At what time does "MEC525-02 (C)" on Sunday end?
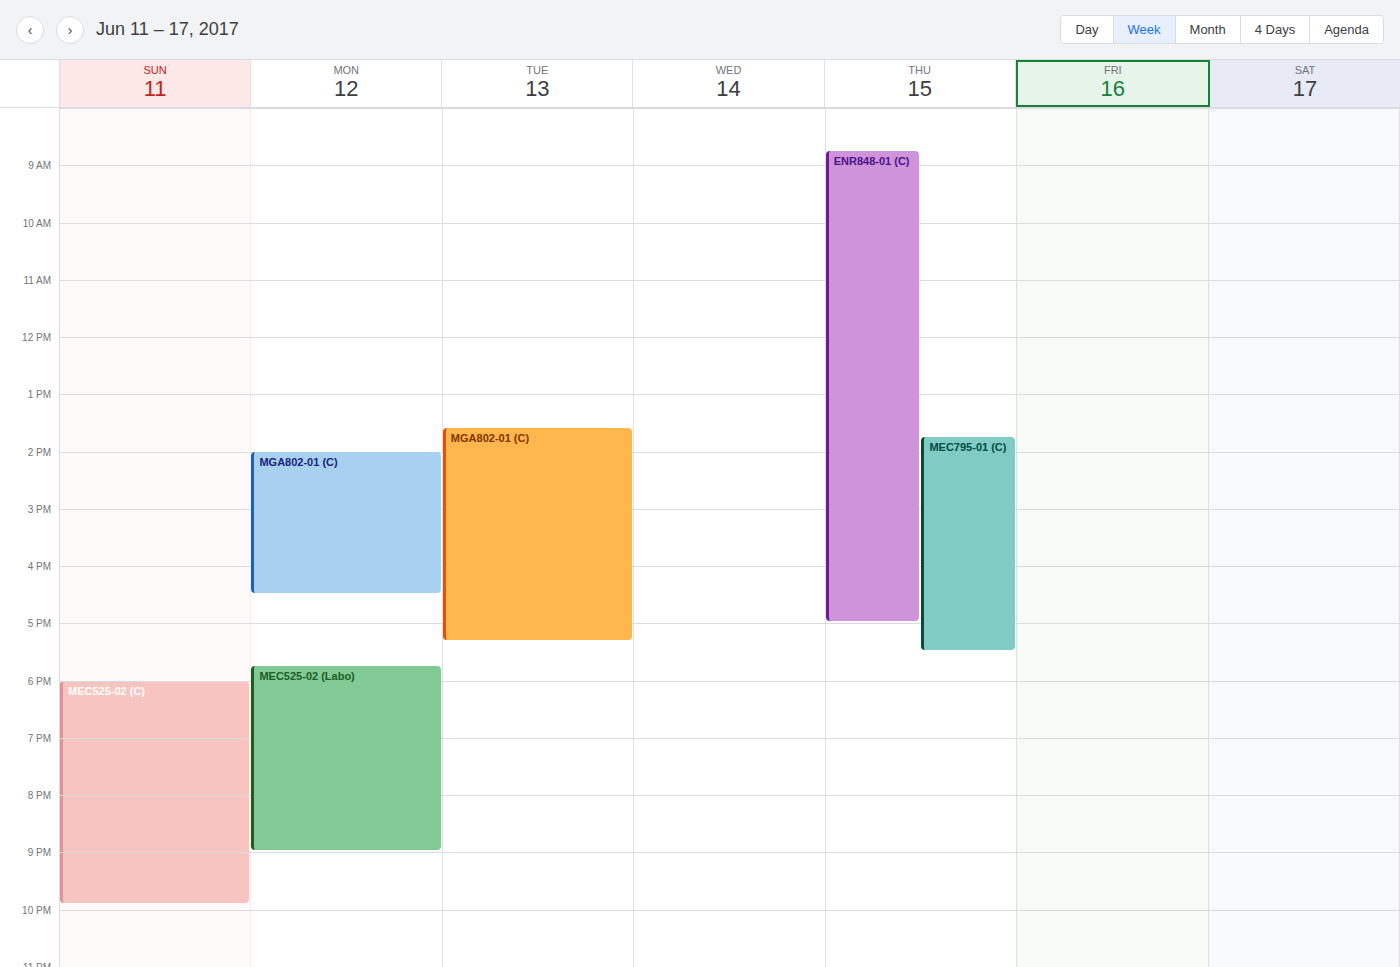
9:55 PM